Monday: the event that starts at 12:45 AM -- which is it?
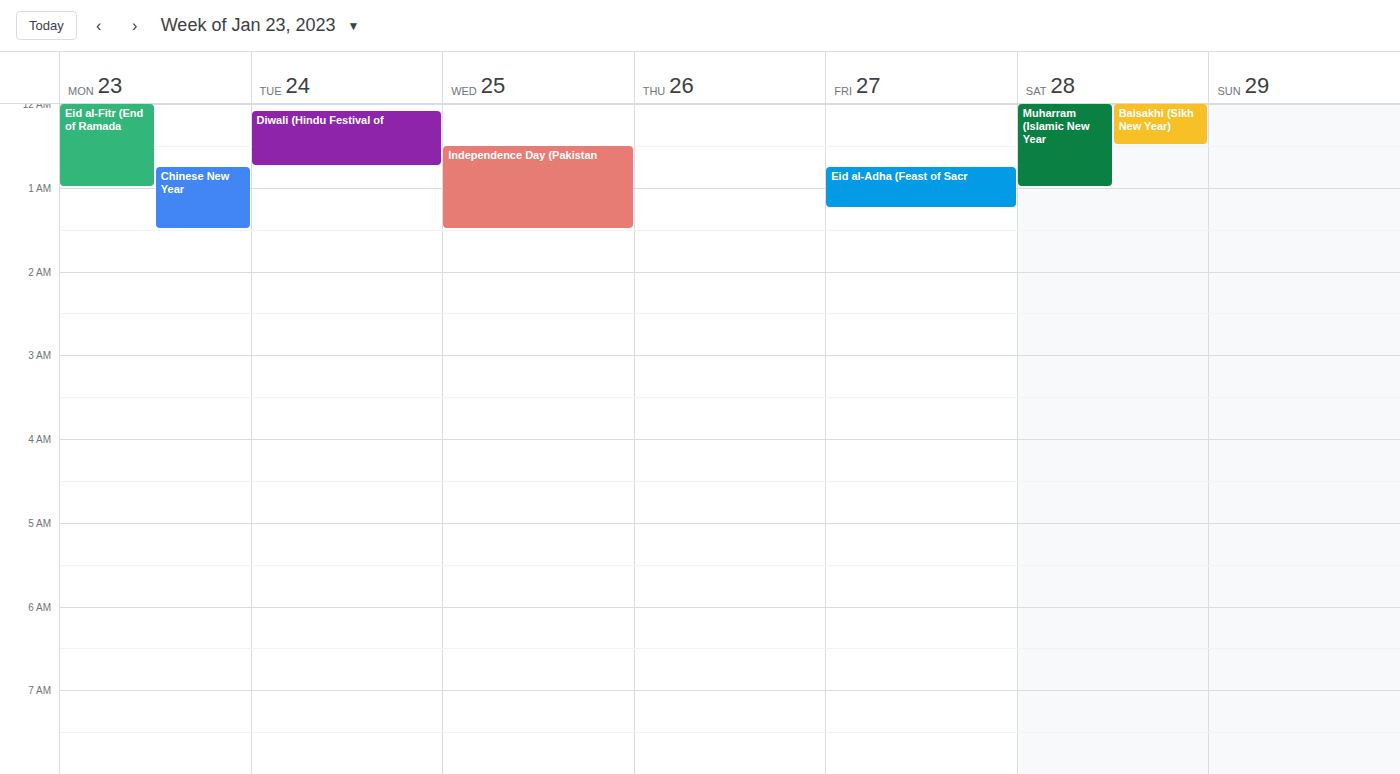
"Chinese New Year"